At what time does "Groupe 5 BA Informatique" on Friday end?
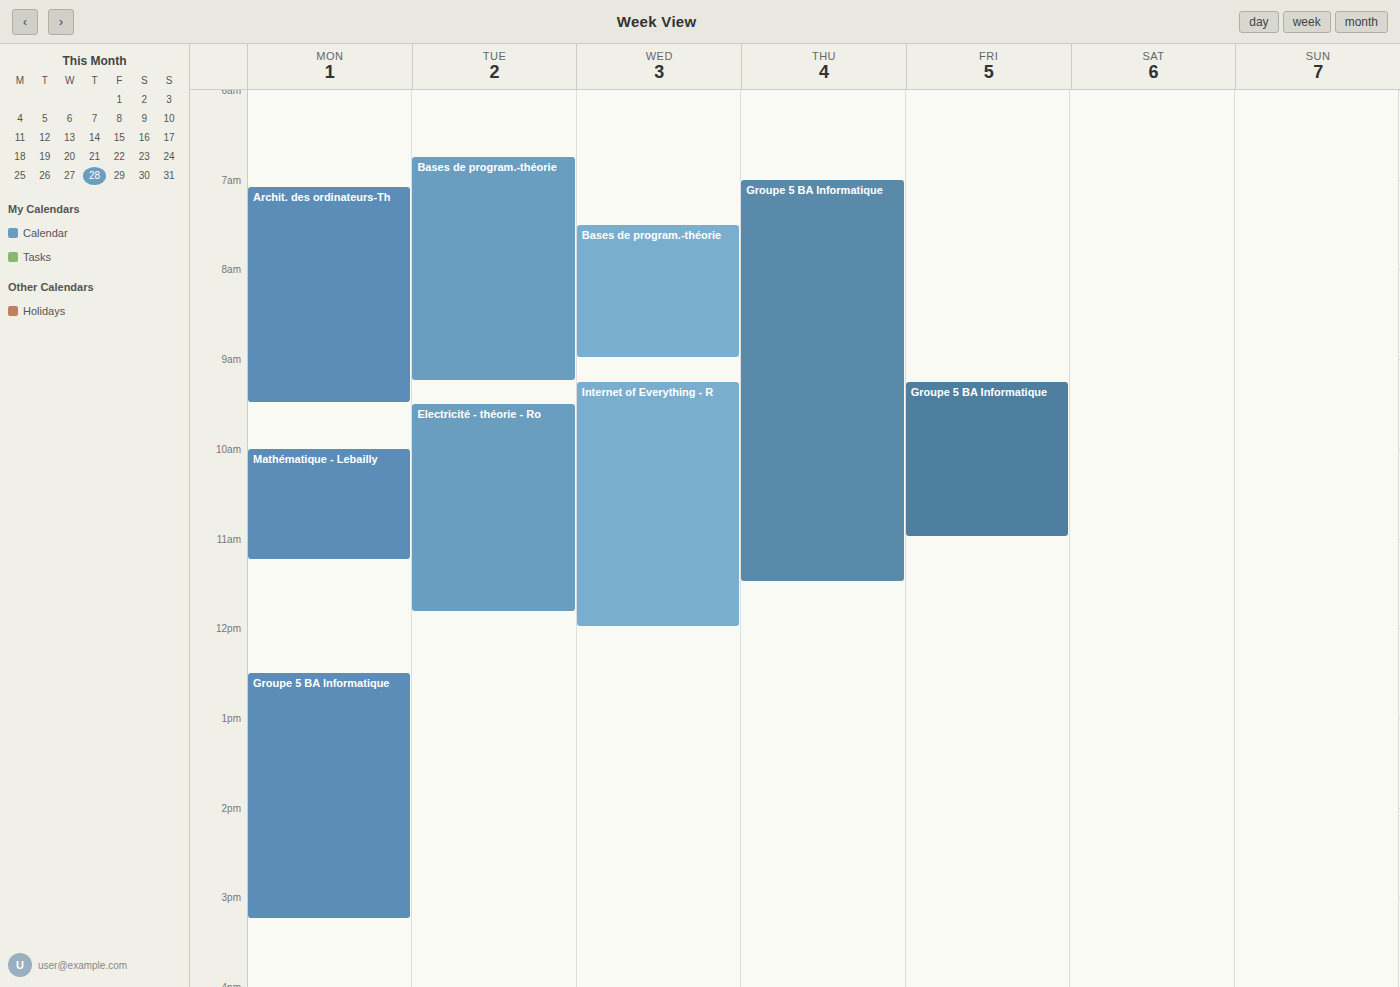
11:00 AM